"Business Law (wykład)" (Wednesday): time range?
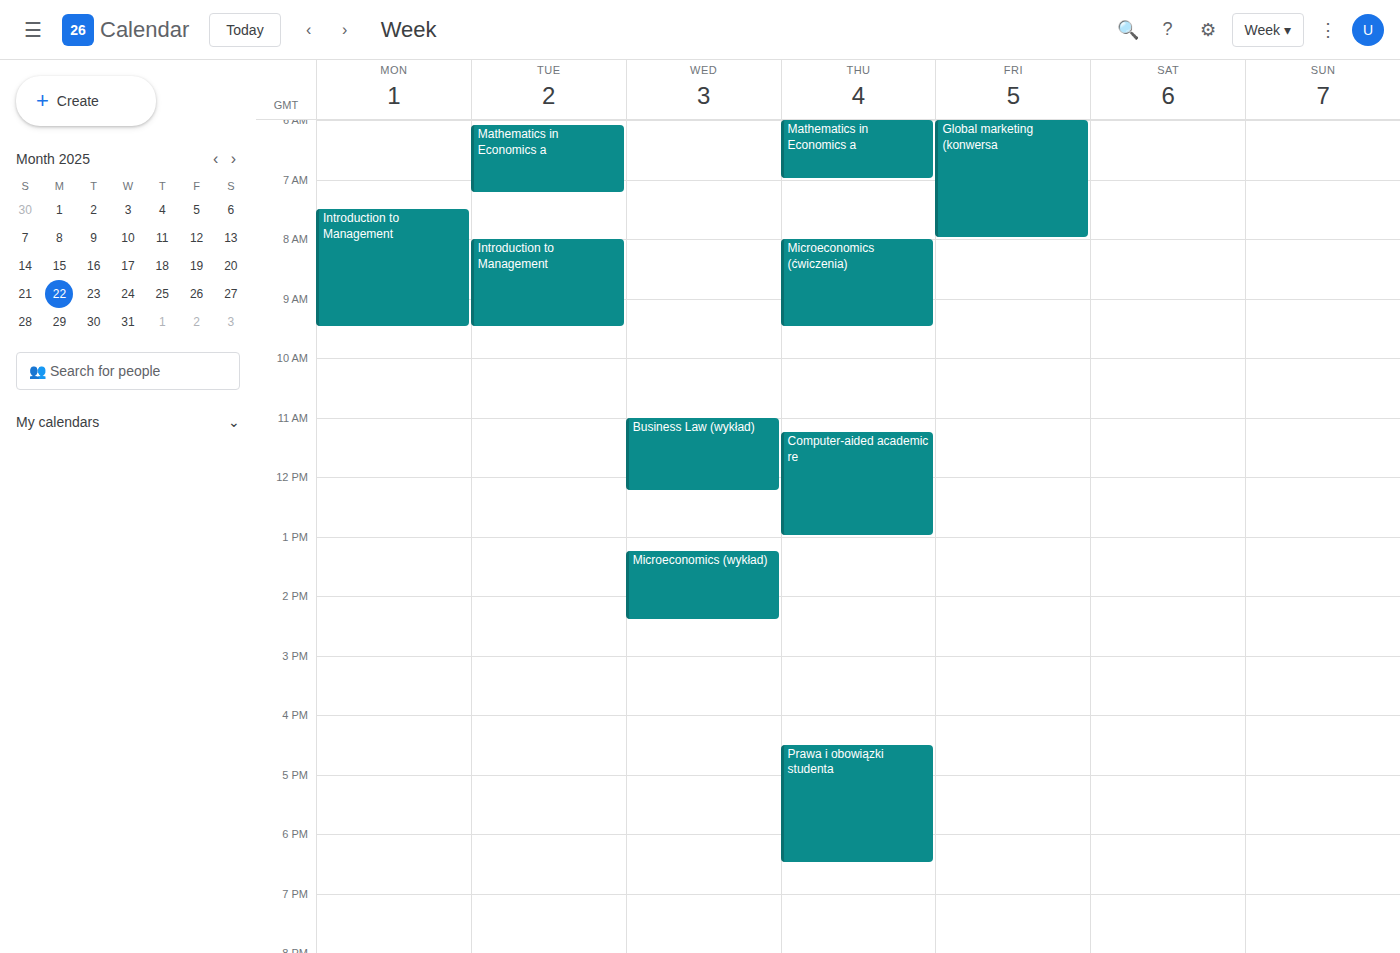
11:00 AM to 12:15 PM